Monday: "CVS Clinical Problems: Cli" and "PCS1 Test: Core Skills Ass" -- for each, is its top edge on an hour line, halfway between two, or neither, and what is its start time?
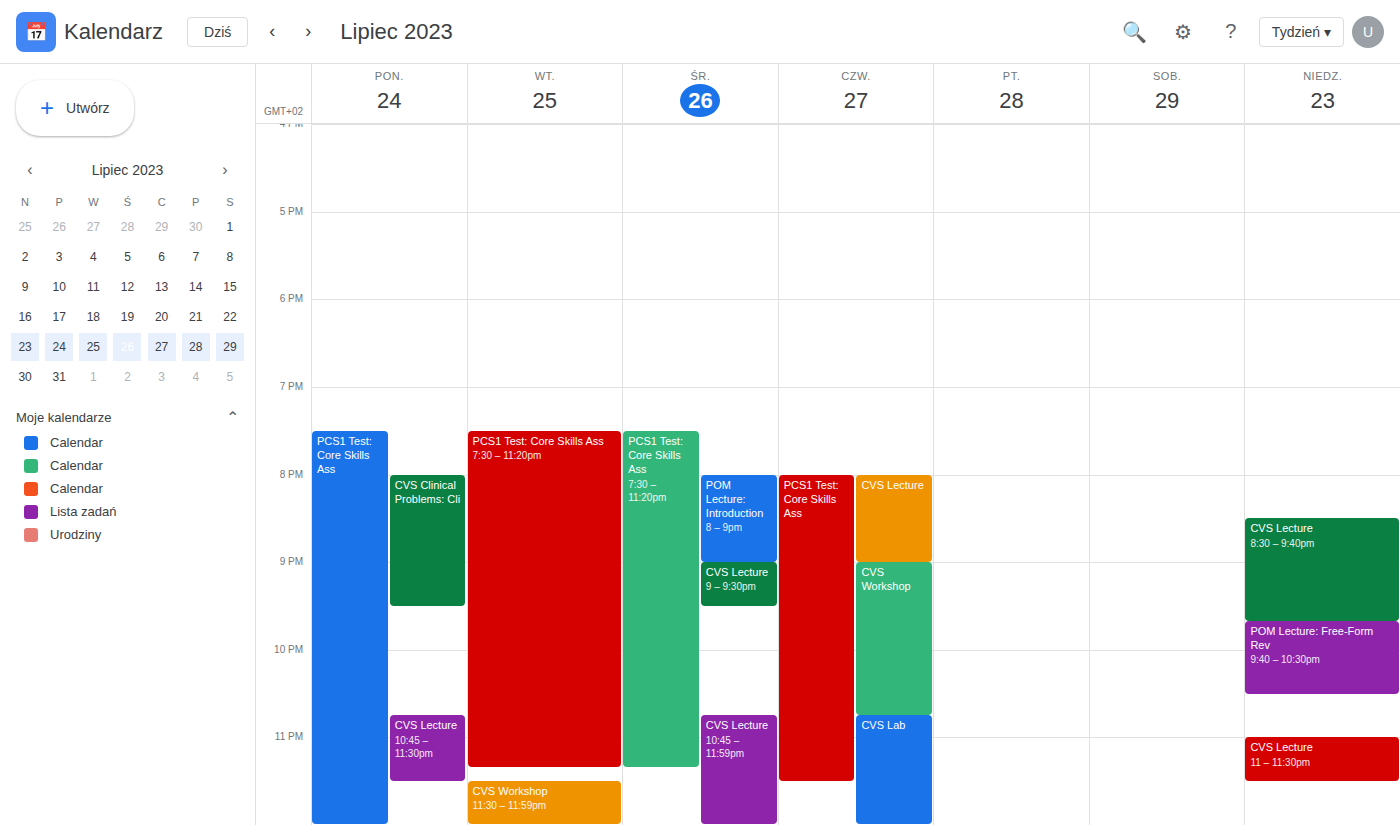
"CVS Clinical Problems: Cli": 8:00 PM, exactly on the 8 PM line. "PCS1 Test: Core Skills Ass": 7:30 PM, halfway between the 7 PM and 8 PM lines.